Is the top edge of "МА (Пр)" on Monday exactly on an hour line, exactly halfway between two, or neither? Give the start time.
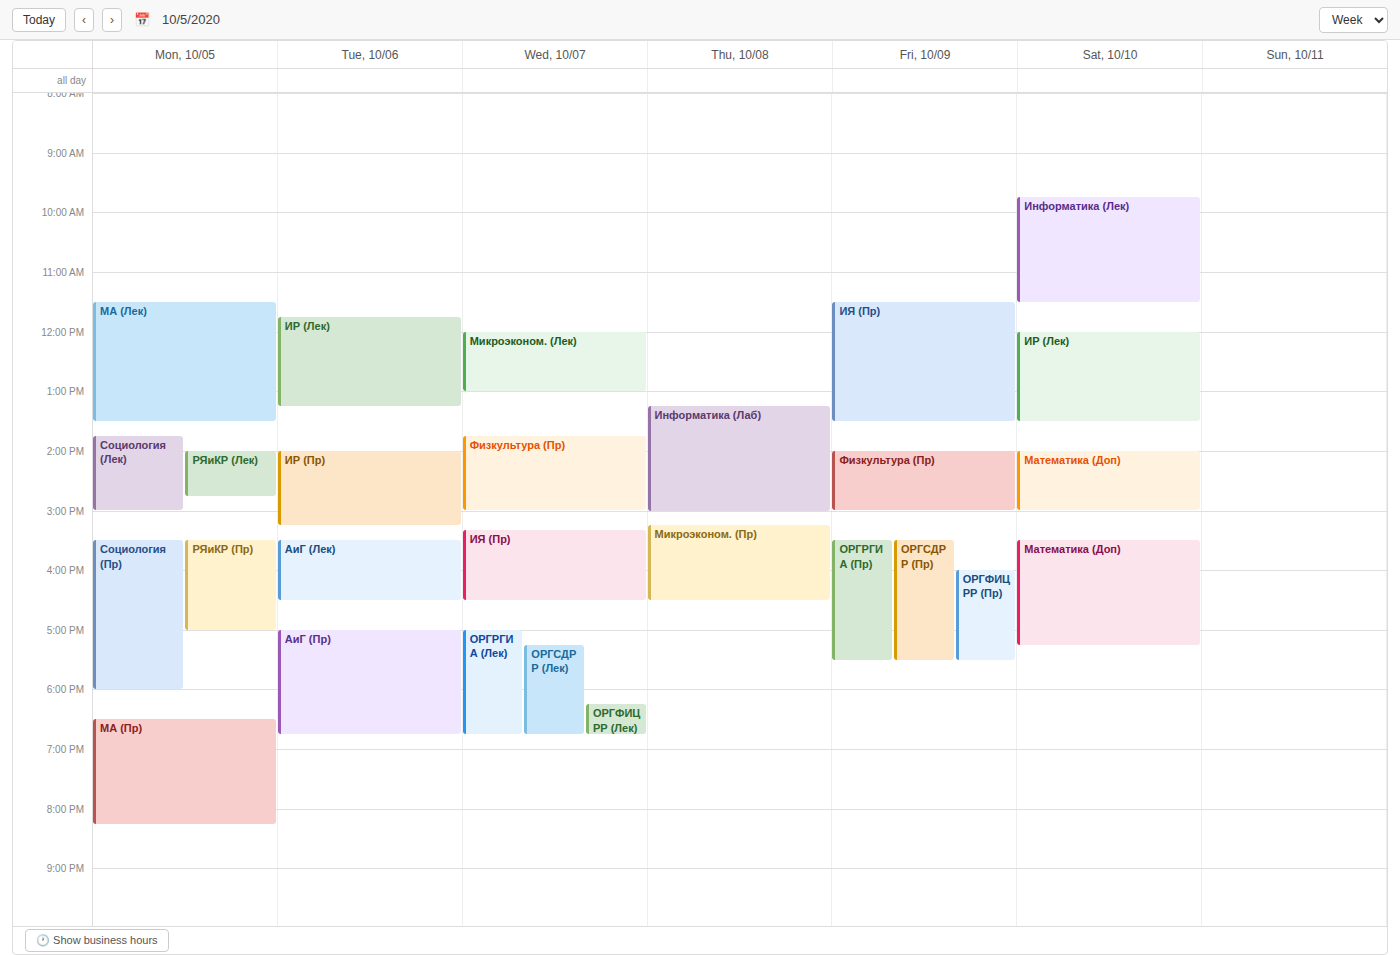
6:30 PM -- halfway between the 6 PM and 7 PM lines.